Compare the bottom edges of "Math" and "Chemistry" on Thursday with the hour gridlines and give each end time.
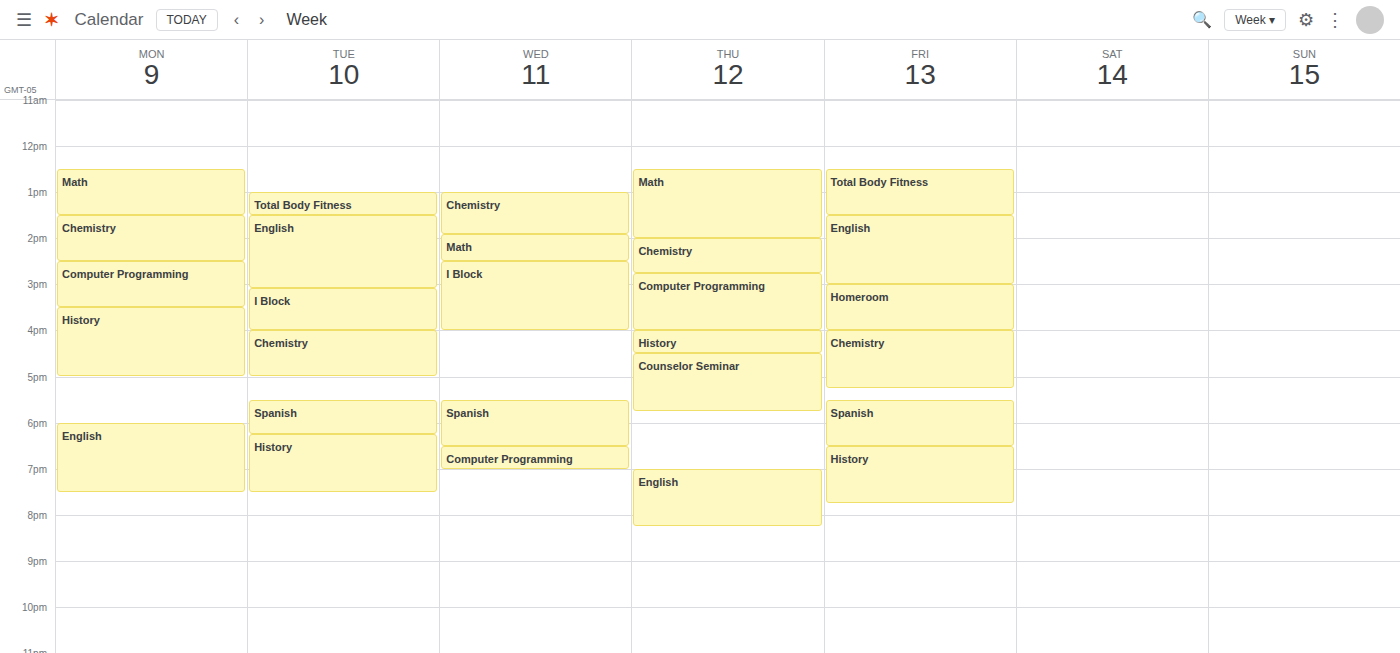
"Math": 2:00 PM, exactly on the 2 PM line. "Chemistry": 2:45 PM, neither: three quarters of the way from the 2 PM line to the 3 PM line.